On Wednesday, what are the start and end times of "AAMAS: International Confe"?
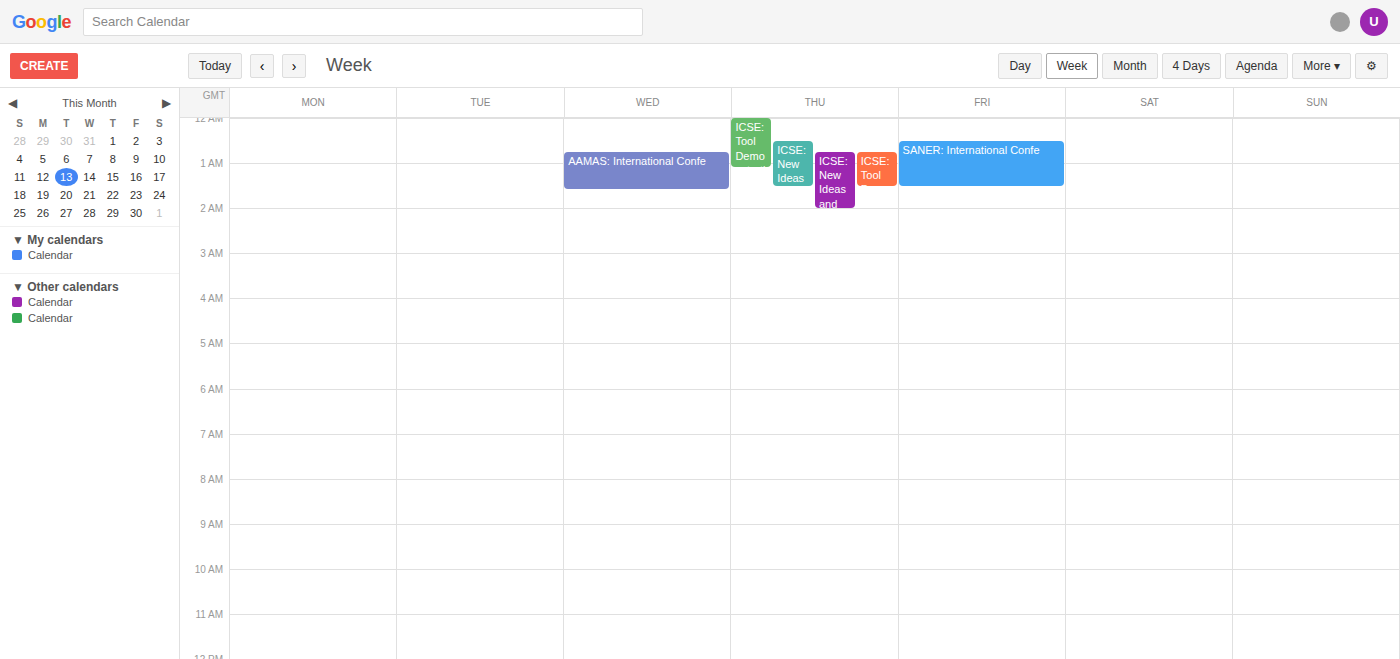
12:45 AM to 1:35 AM